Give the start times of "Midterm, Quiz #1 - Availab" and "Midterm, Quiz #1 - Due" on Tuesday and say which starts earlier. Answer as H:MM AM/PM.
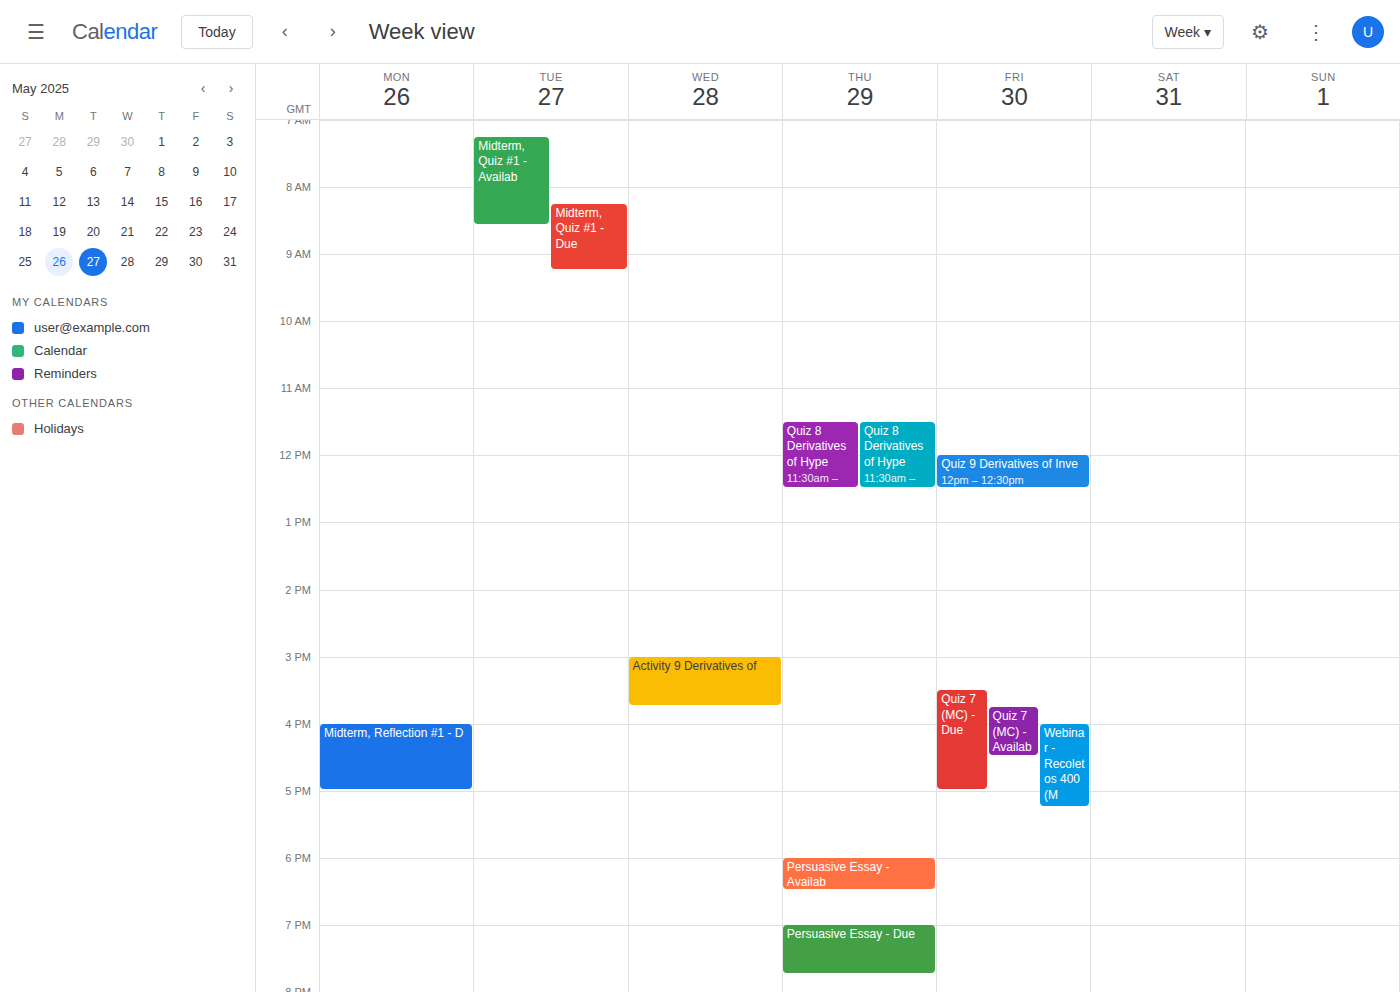
"Midterm, Quiz #1 - Availab" 7:15 AM; "Midterm, Quiz #1 - Due" 8:15 AM.